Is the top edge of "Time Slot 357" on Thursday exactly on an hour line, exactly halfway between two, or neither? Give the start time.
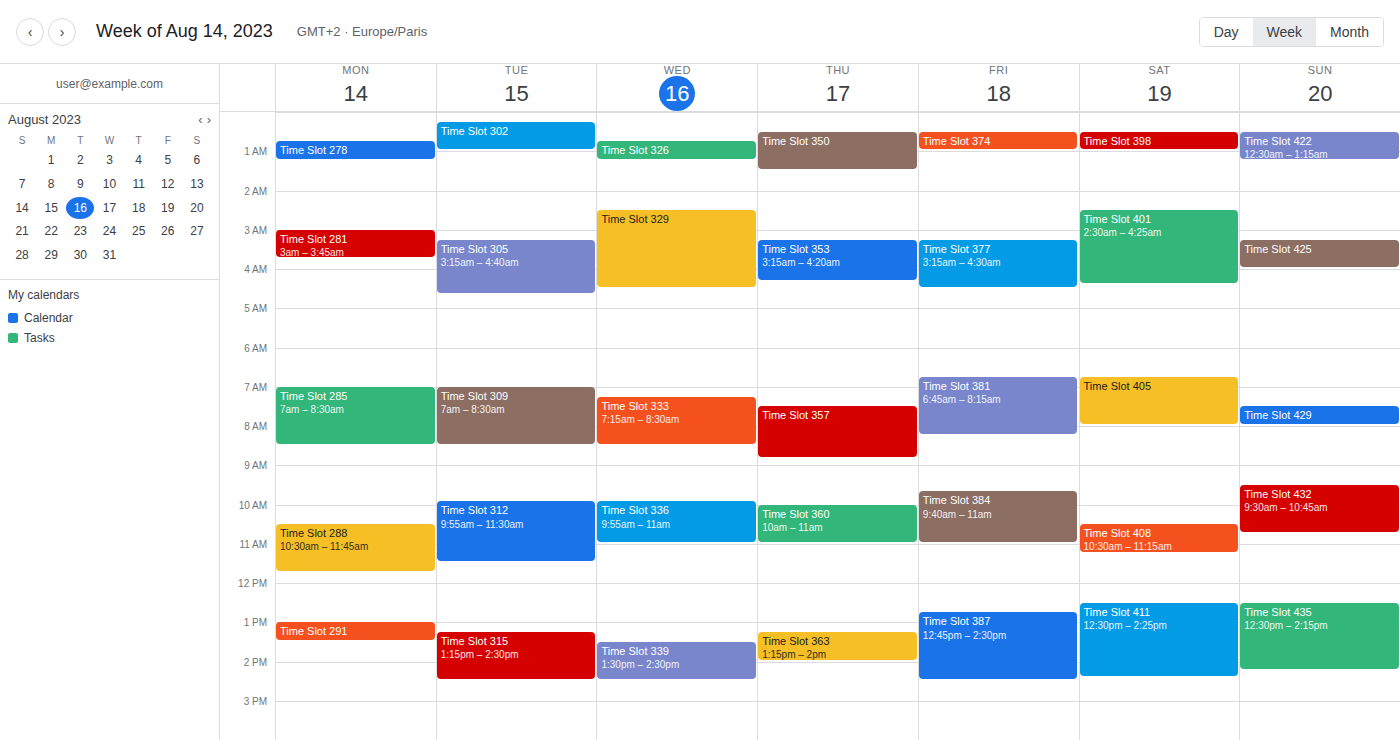
07:30 -- halfway between the 07:00 and 08:00 lines.